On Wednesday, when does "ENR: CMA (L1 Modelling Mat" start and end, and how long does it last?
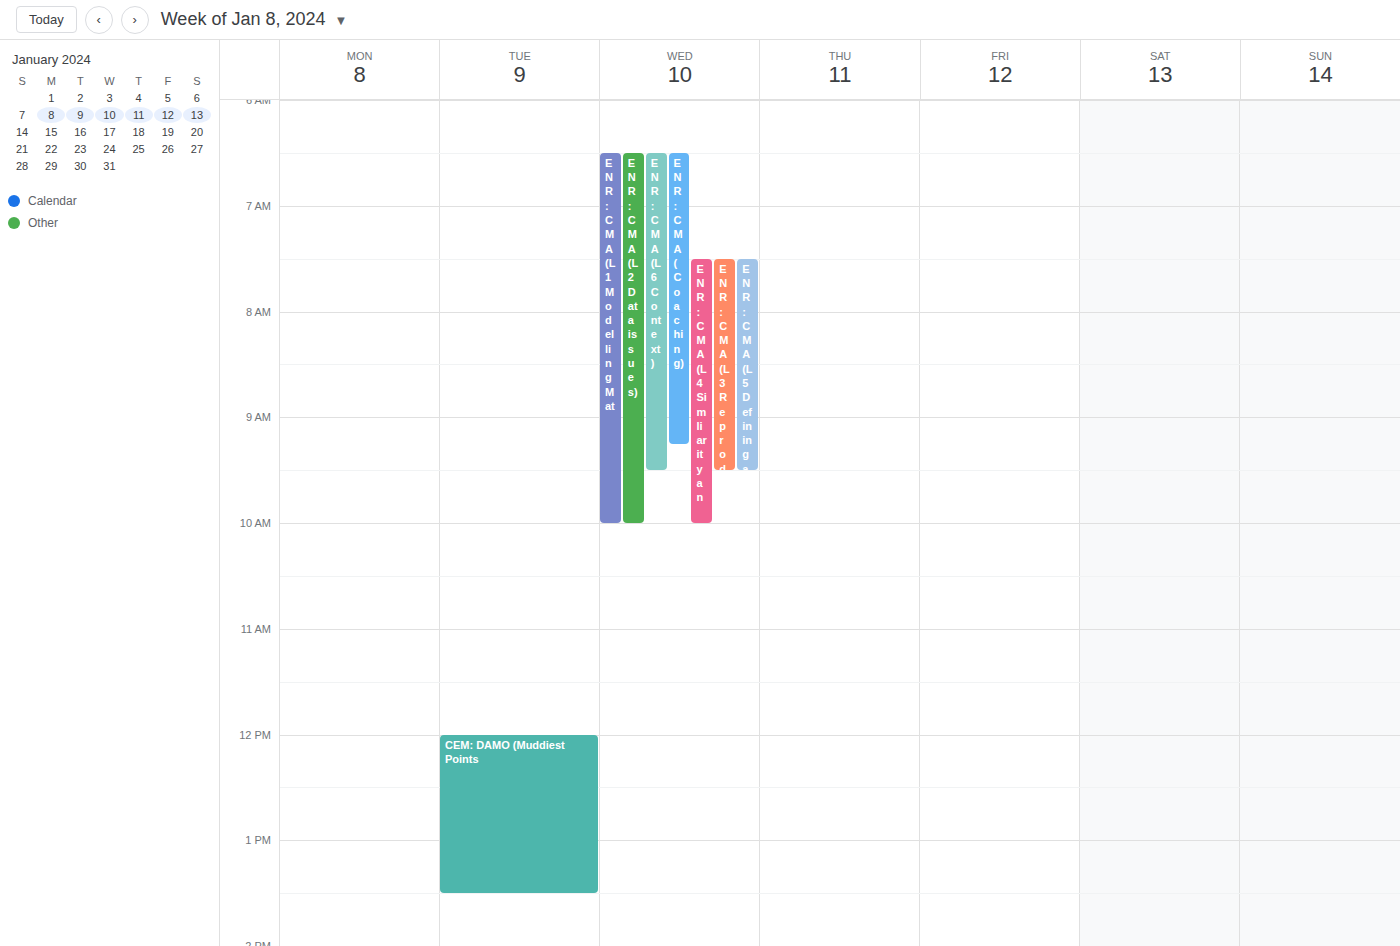
6:30 AM to 10:00 AM, 3 hours 30 minutes